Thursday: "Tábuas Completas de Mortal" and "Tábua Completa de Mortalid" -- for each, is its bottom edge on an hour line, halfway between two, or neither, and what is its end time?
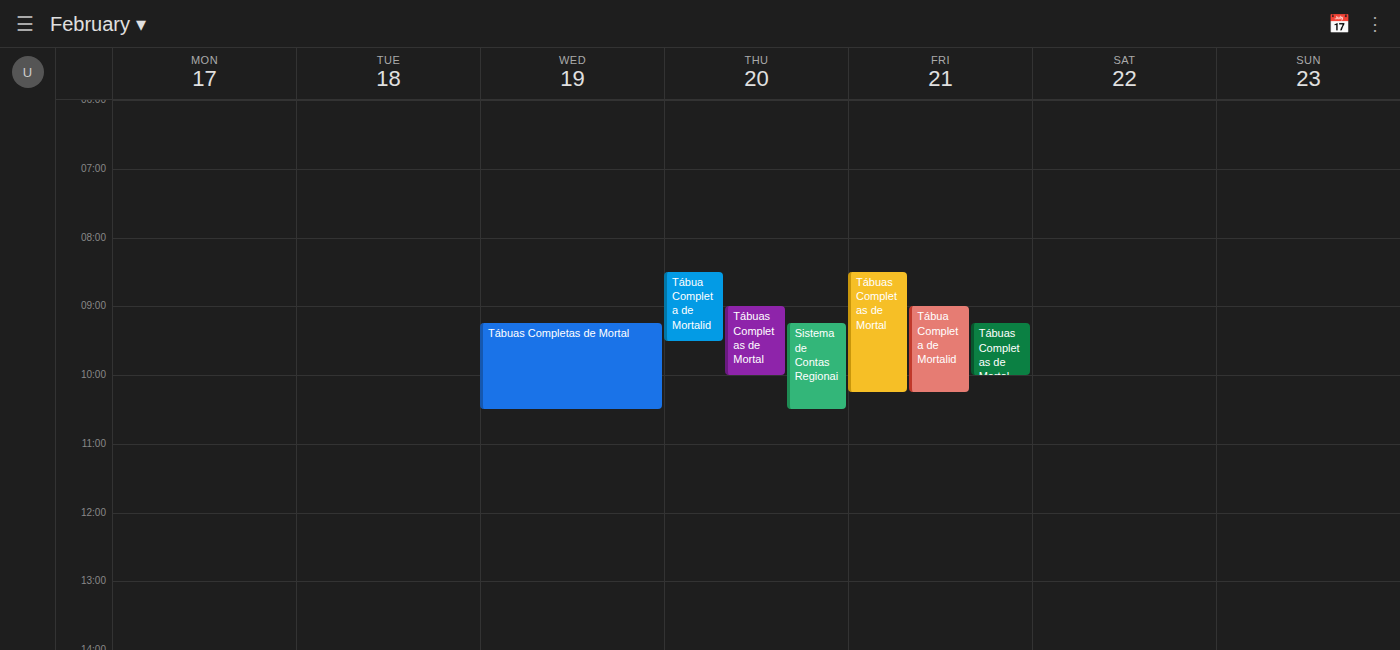
"Tábuas Completas de Mortal": 10:00 AM, exactly on the 10 AM line. "Tábua Completa de Mortalid": 9:30 AM, halfway between the 9 AM and 10 AM lines.